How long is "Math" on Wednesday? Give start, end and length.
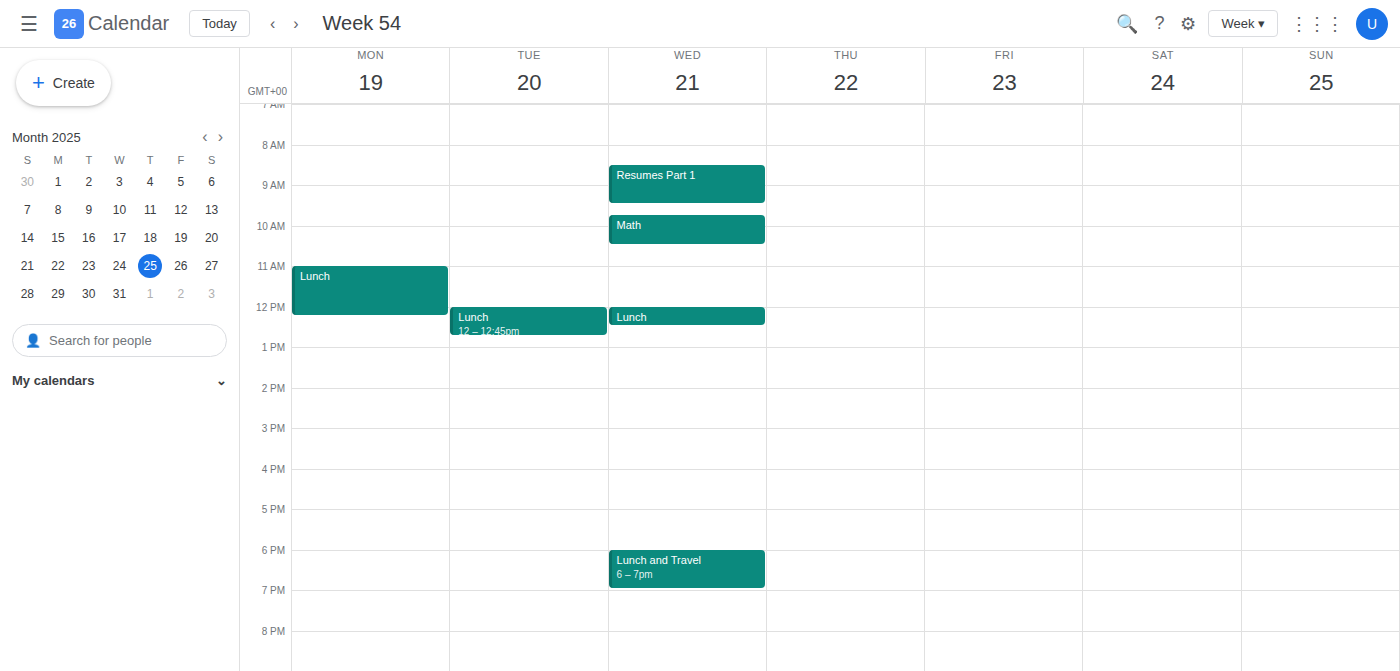
9:45 AM to 10:30 AM, 45 minutes